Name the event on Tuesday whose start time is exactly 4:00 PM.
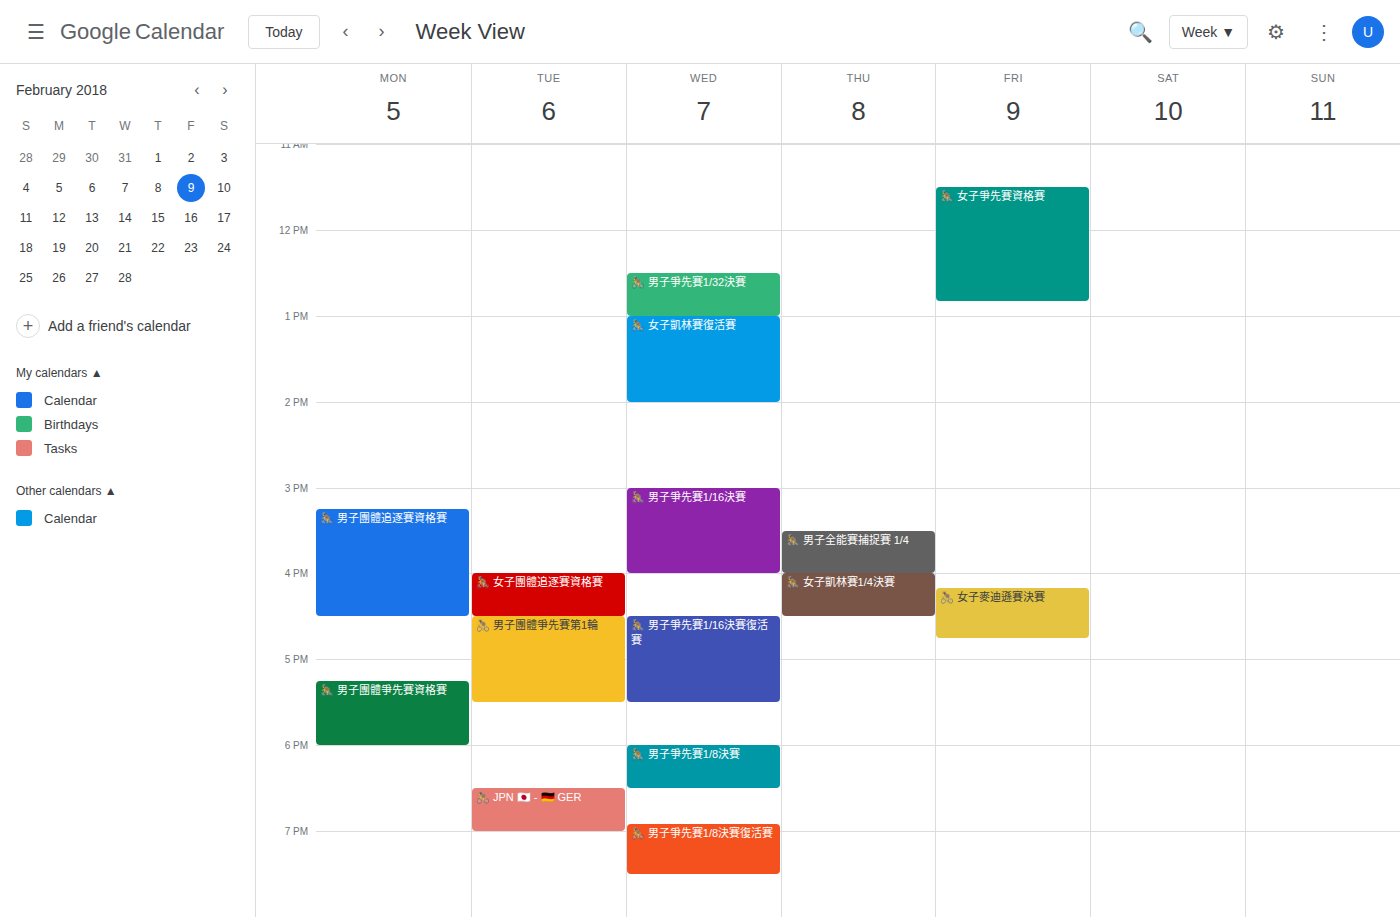
"🚴 女子團體追逐賽資格賽"